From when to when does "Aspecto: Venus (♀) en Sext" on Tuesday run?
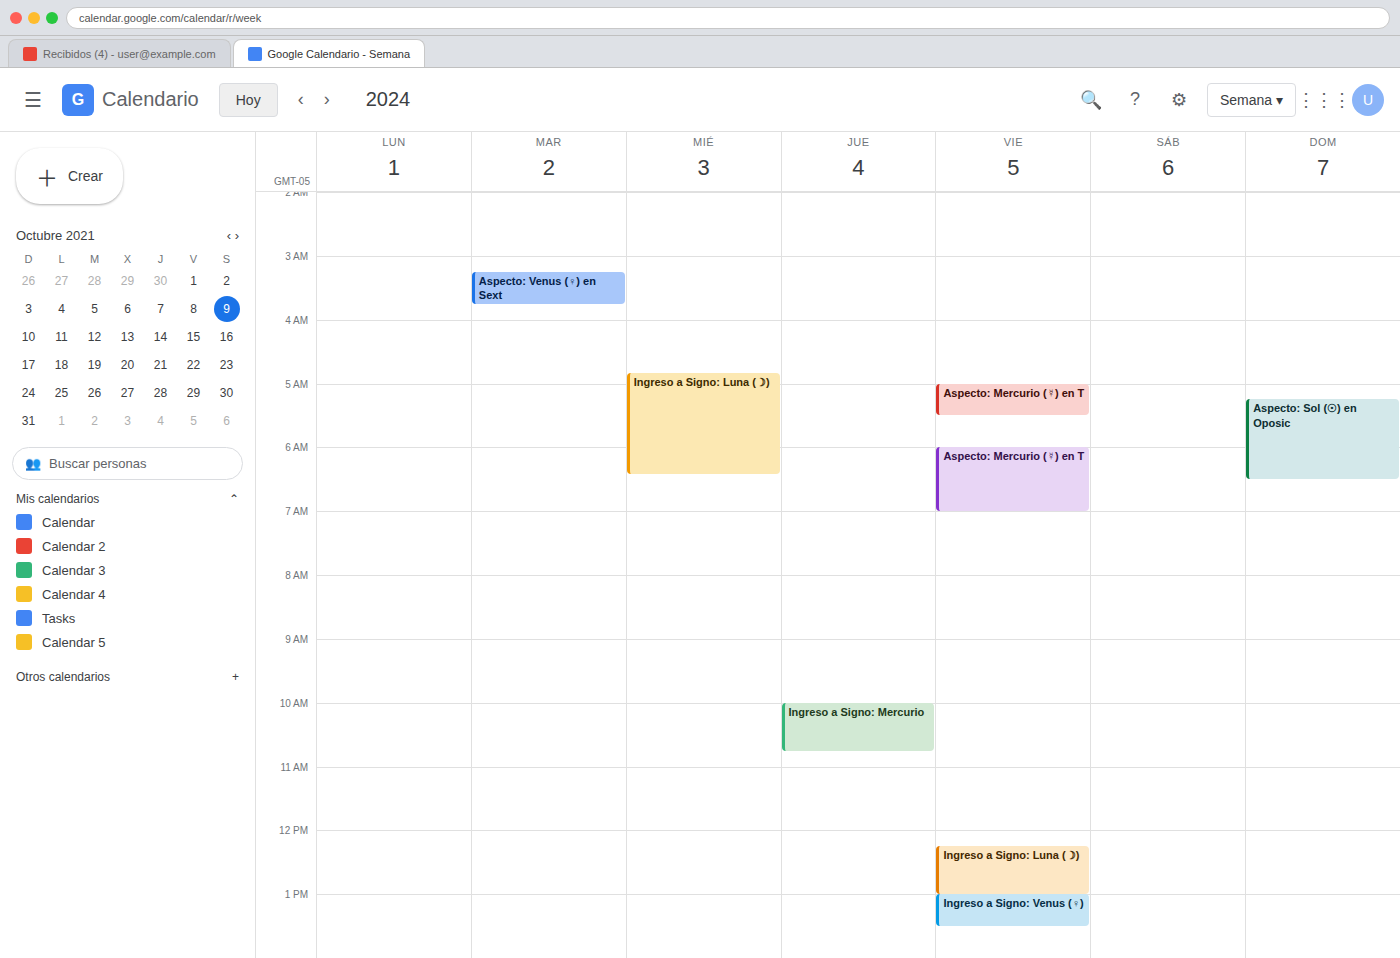
3:15 AM to 3:45 AM